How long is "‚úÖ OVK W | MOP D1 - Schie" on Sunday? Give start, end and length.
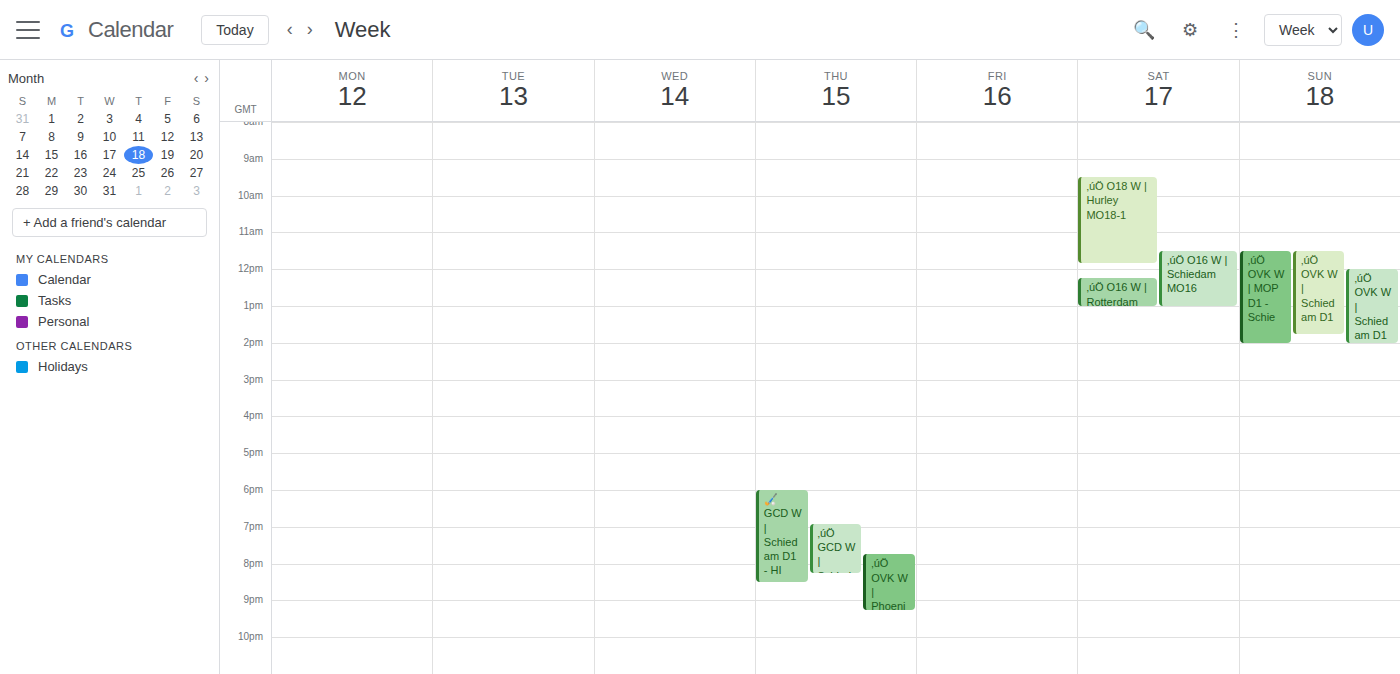
11:30 AM to 2:00 PM, 2 hours 30 minutes